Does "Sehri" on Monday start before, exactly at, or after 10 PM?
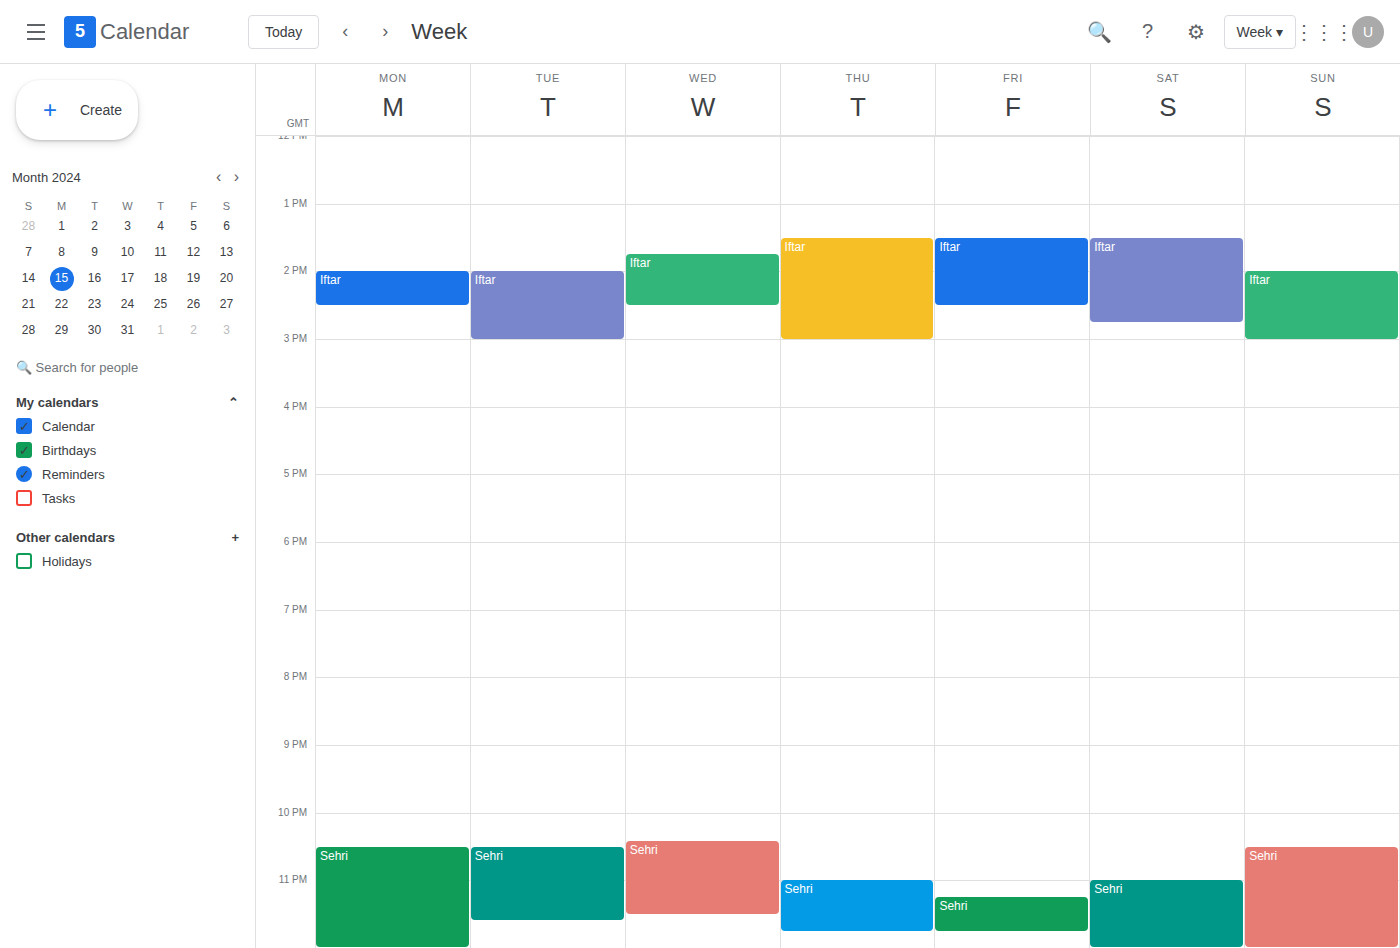
10:30 PM -- after 10 PM, 30 minutes below the 10 PM line.